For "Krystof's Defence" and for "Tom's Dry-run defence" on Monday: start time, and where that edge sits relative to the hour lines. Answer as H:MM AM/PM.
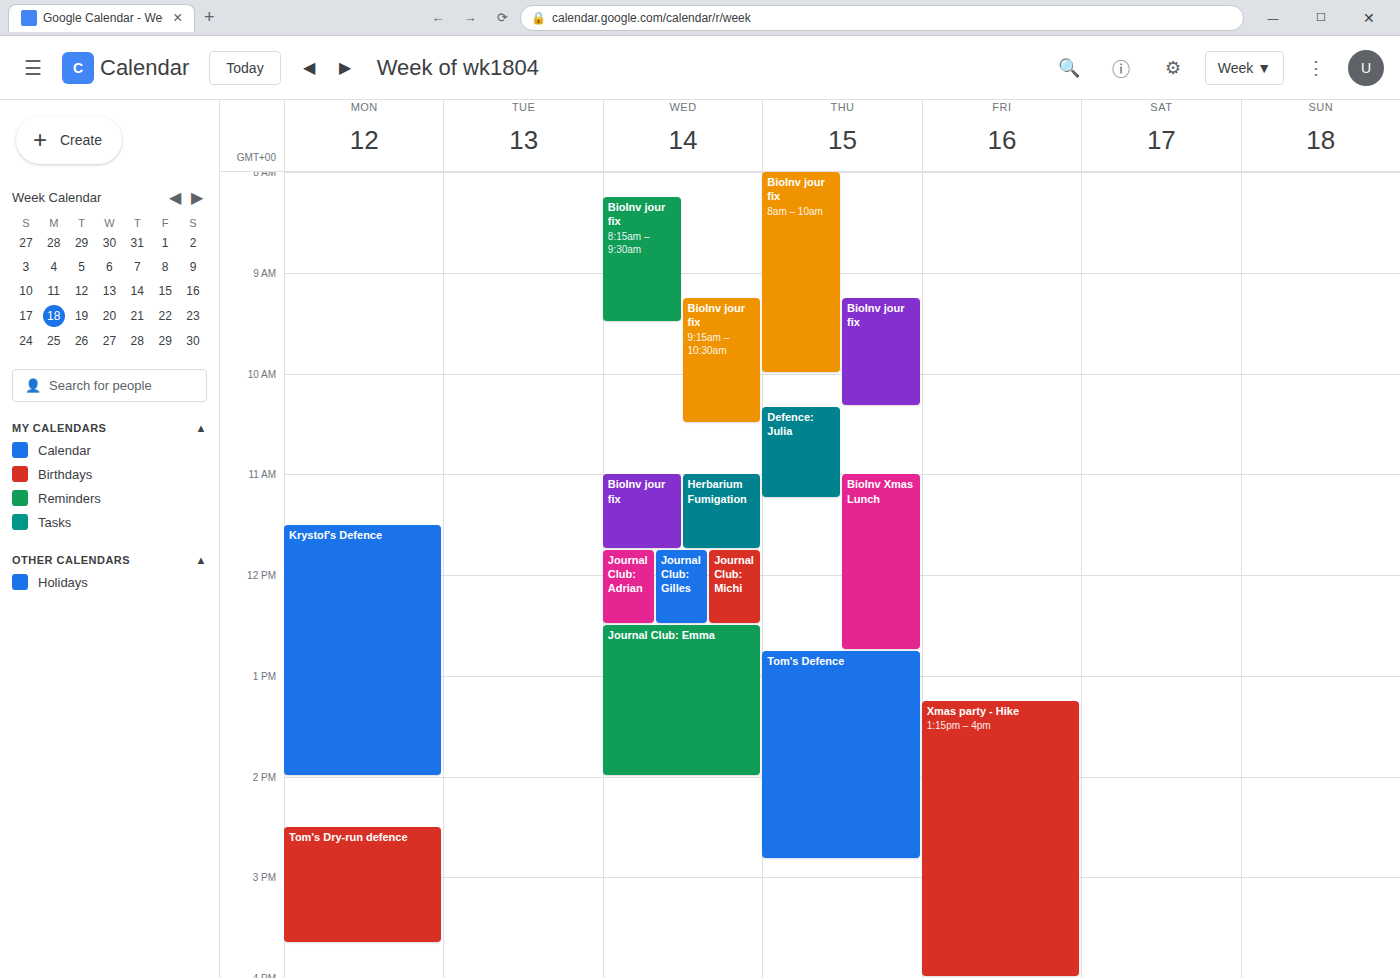
"Krystof's Defence": 11:30 AM, halfway between the 11 AM and 12 PM lines. "Tom's Dry-run defence": 2:30 PM, halfway between the 2 PM and 3 PM lines.